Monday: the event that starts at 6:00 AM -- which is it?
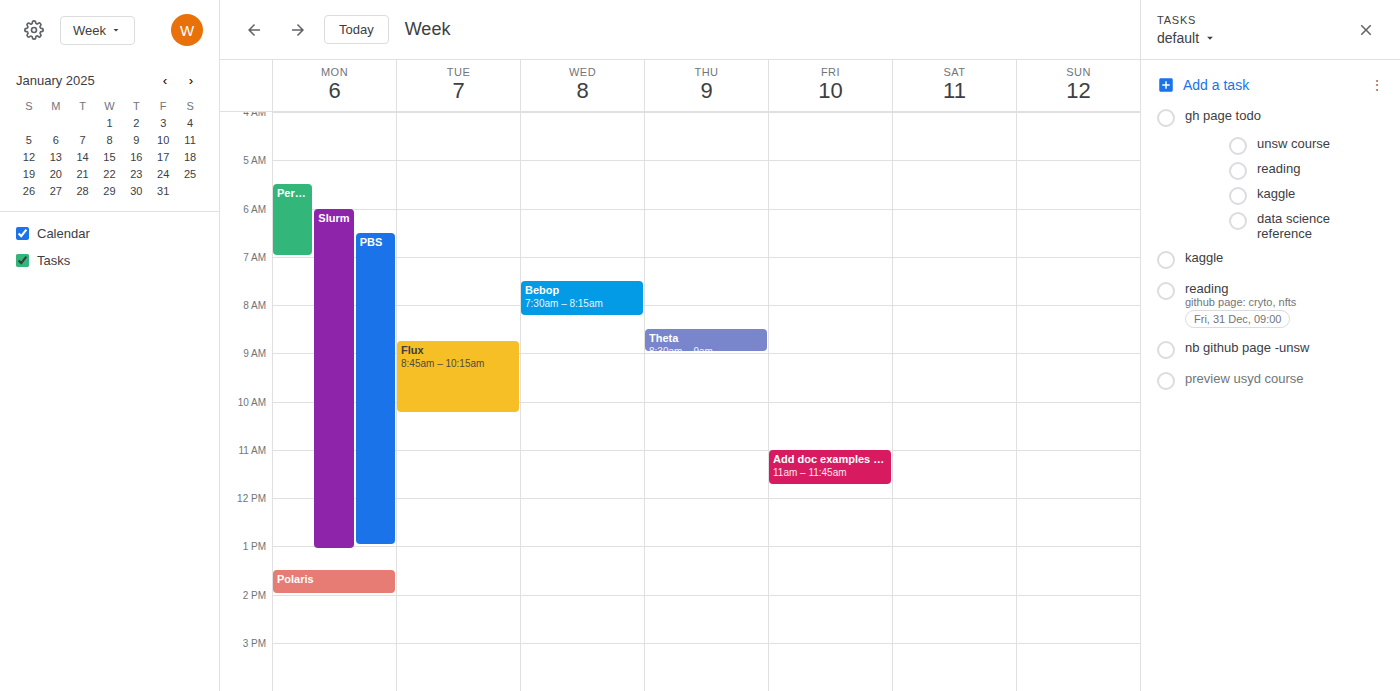
"Slurm"